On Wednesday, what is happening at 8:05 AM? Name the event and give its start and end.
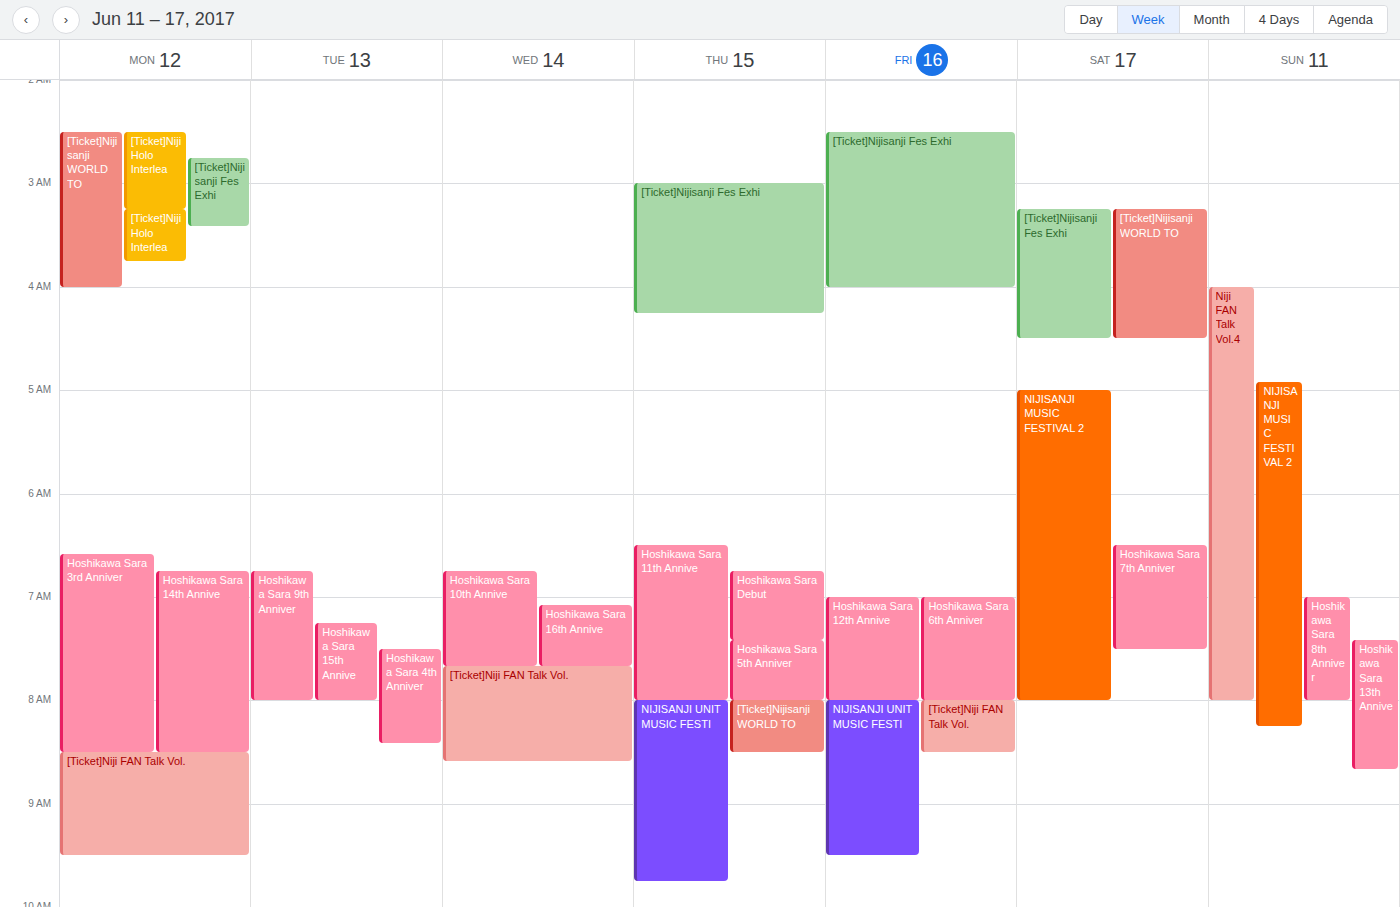
"[Ticket]Niji FAN Talk Vol.", 7:40 AM to 8:35 AM